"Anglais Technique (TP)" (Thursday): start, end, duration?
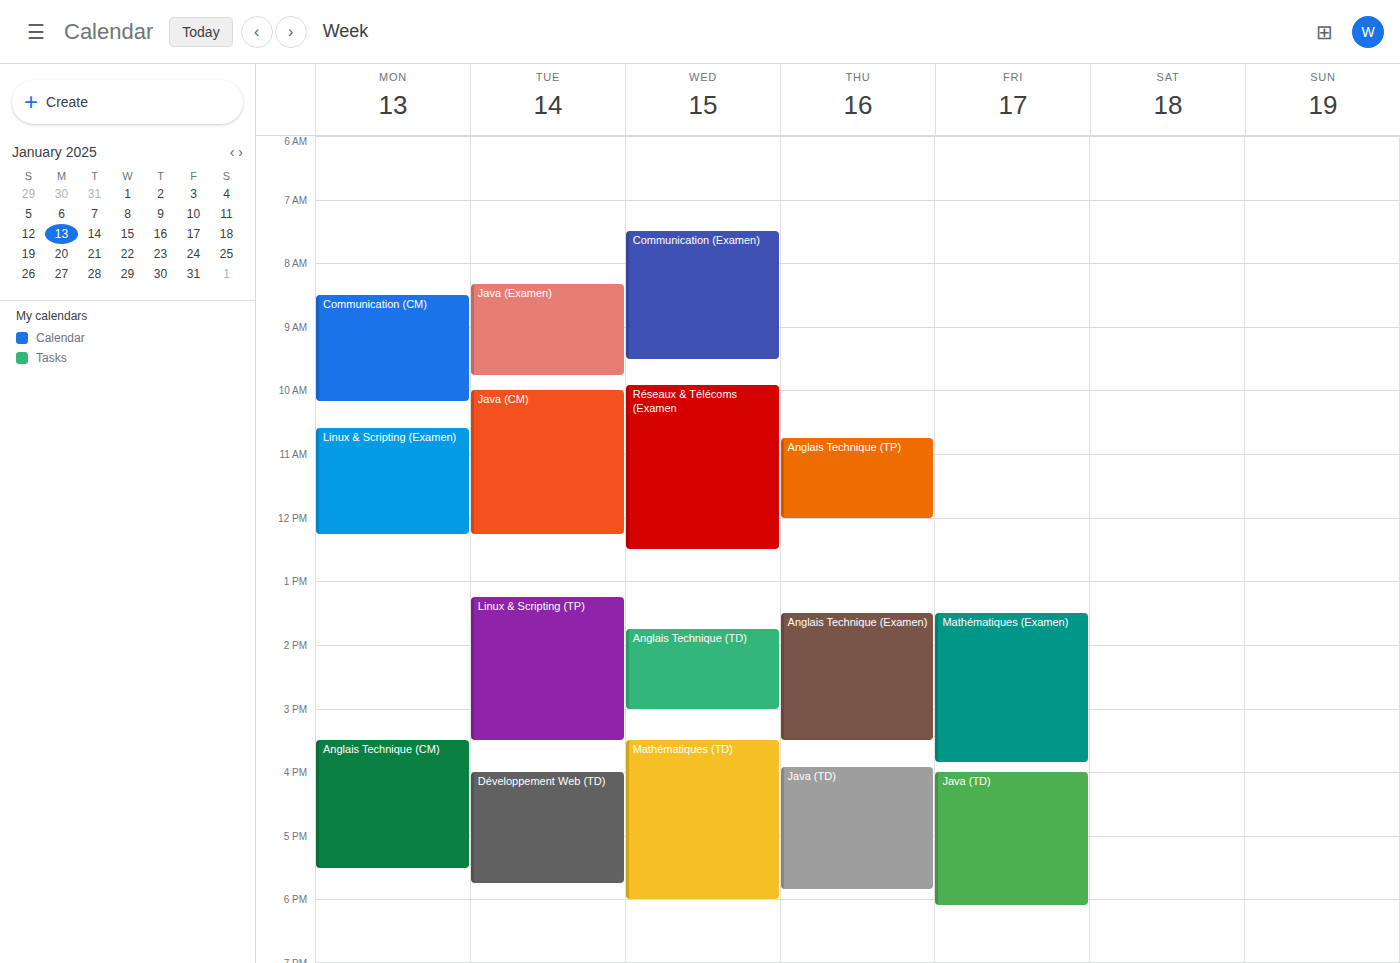
10:45 AM to 12:00 PM, 1 hour 15 minutes